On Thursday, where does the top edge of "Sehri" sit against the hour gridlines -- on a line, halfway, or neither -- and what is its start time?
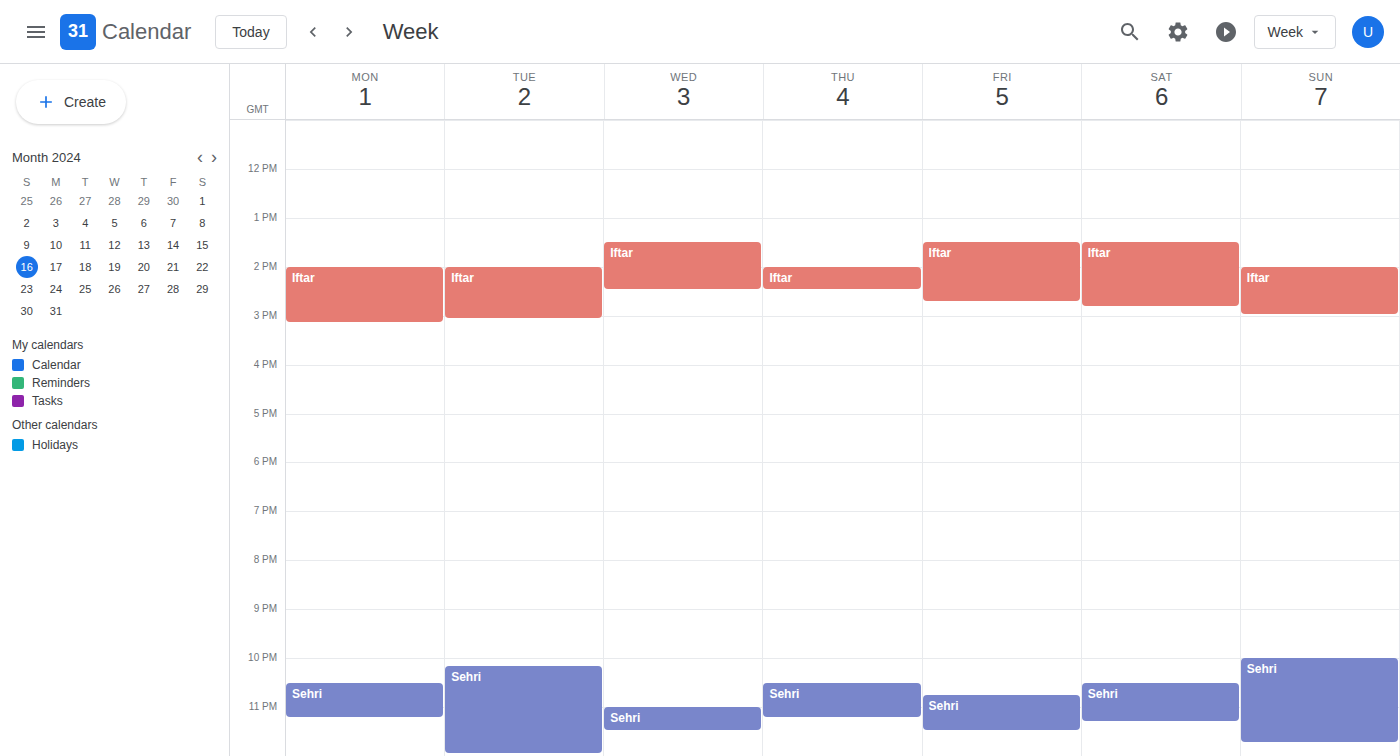
22:30 -- halfway between the 22:00 and 23:00 lines.